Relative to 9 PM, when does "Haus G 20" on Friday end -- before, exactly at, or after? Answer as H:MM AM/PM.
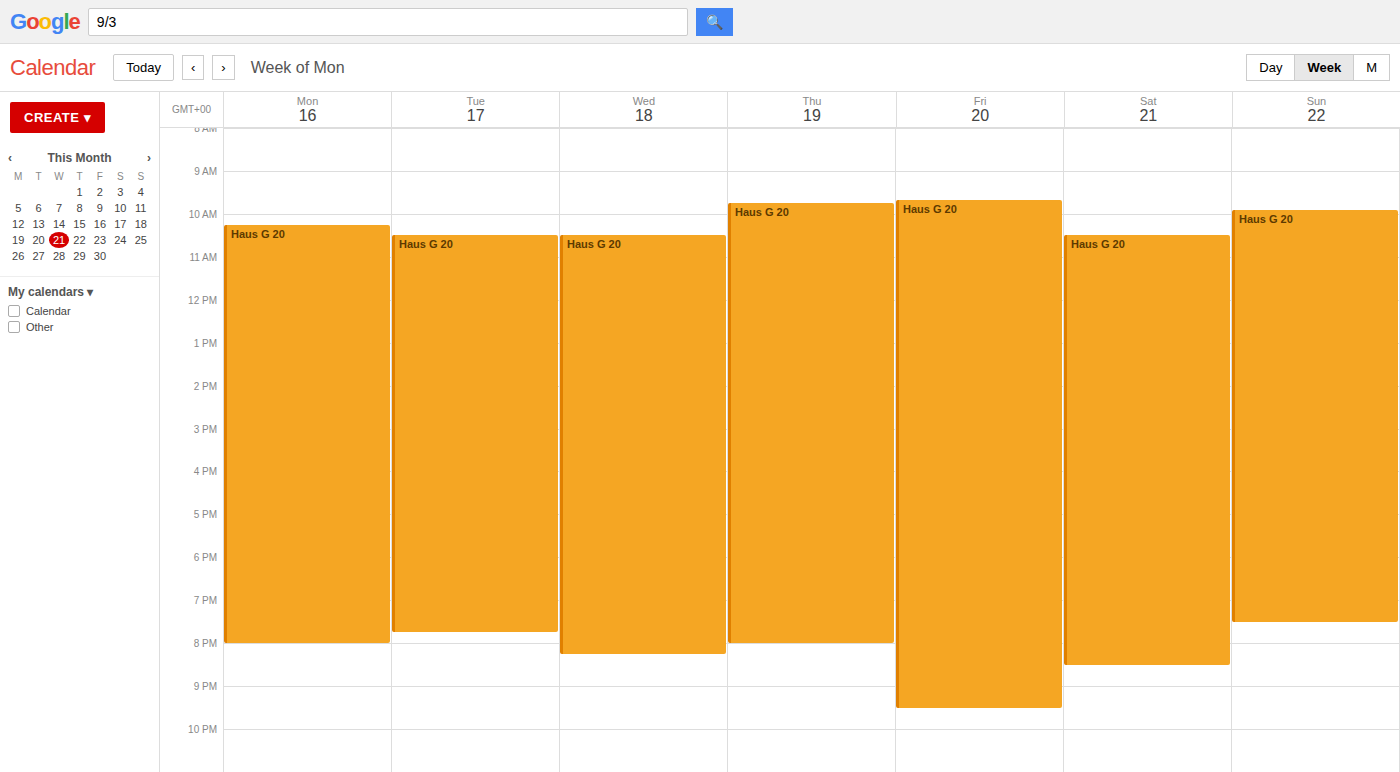
9:30 PM -- after 9 PM, 30 minutes below the 9 PM line.